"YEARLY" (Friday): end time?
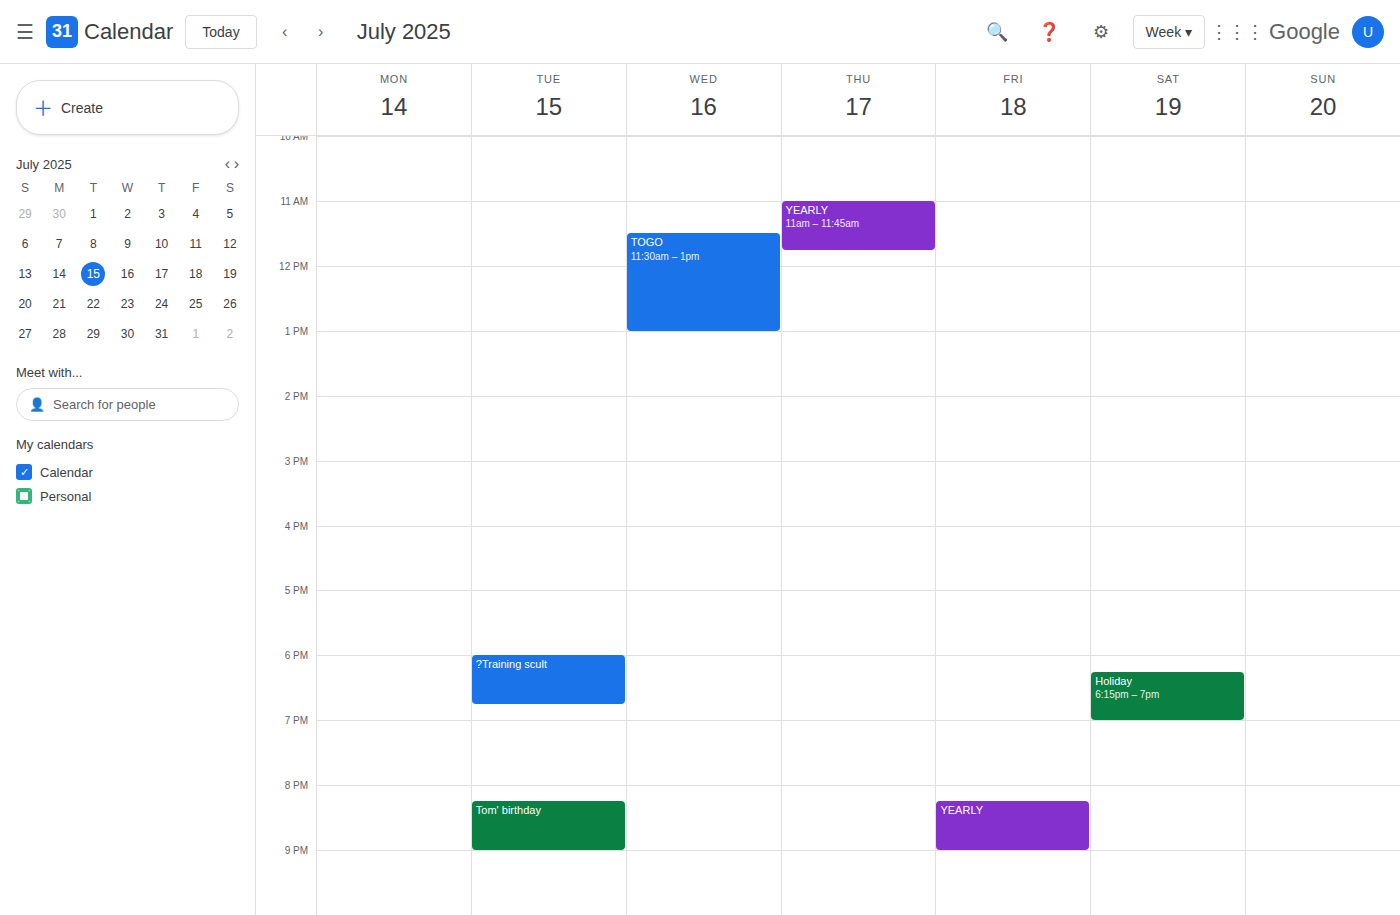
9:00 PM